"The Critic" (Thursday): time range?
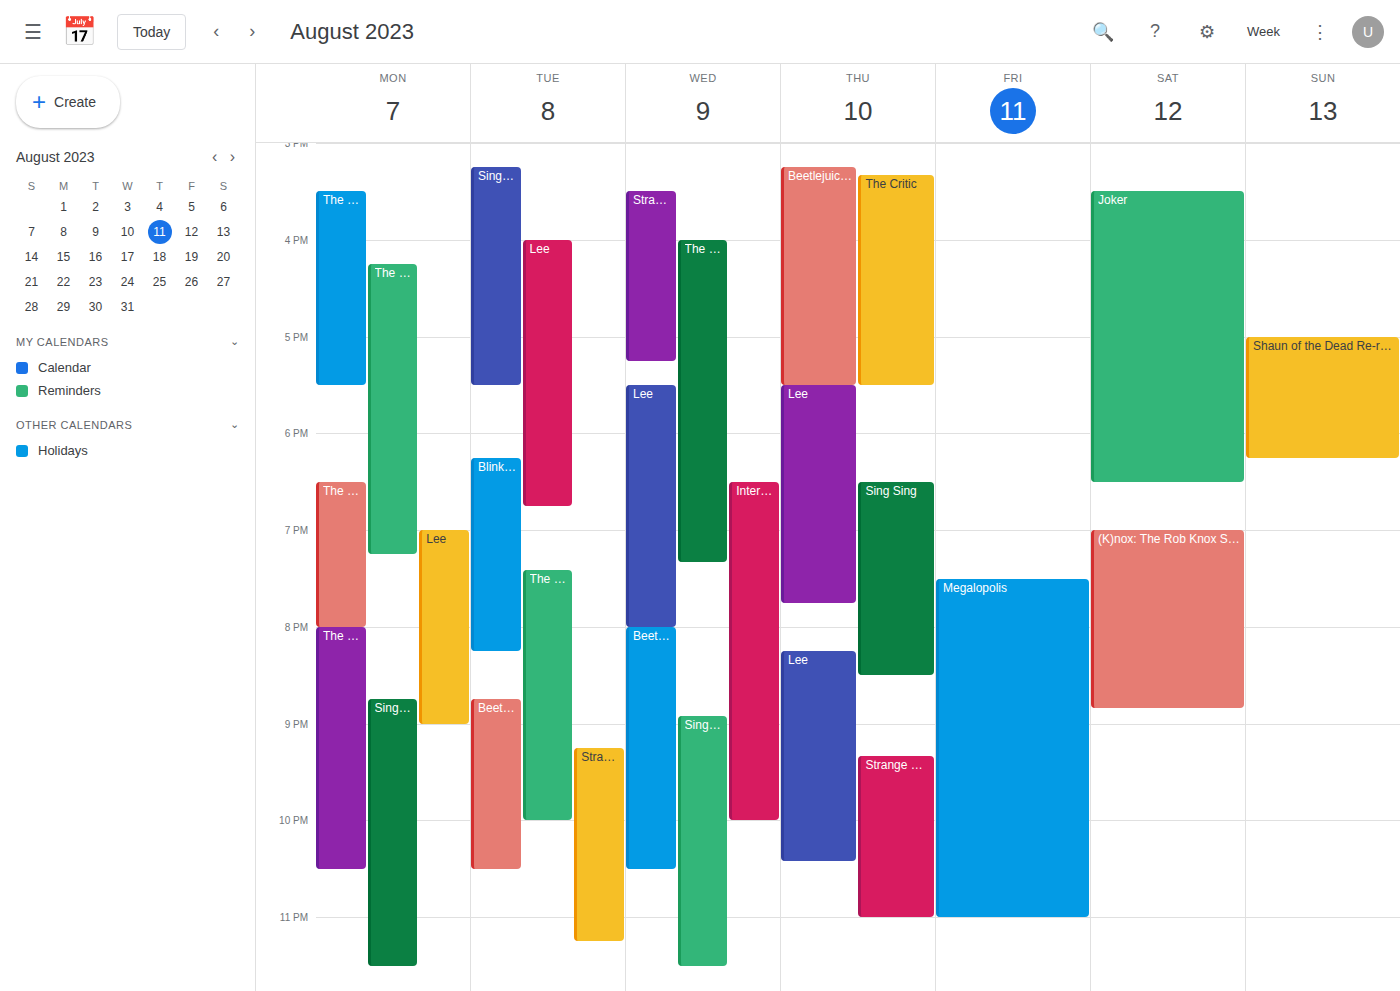
3:20 PM to 5:30 PM